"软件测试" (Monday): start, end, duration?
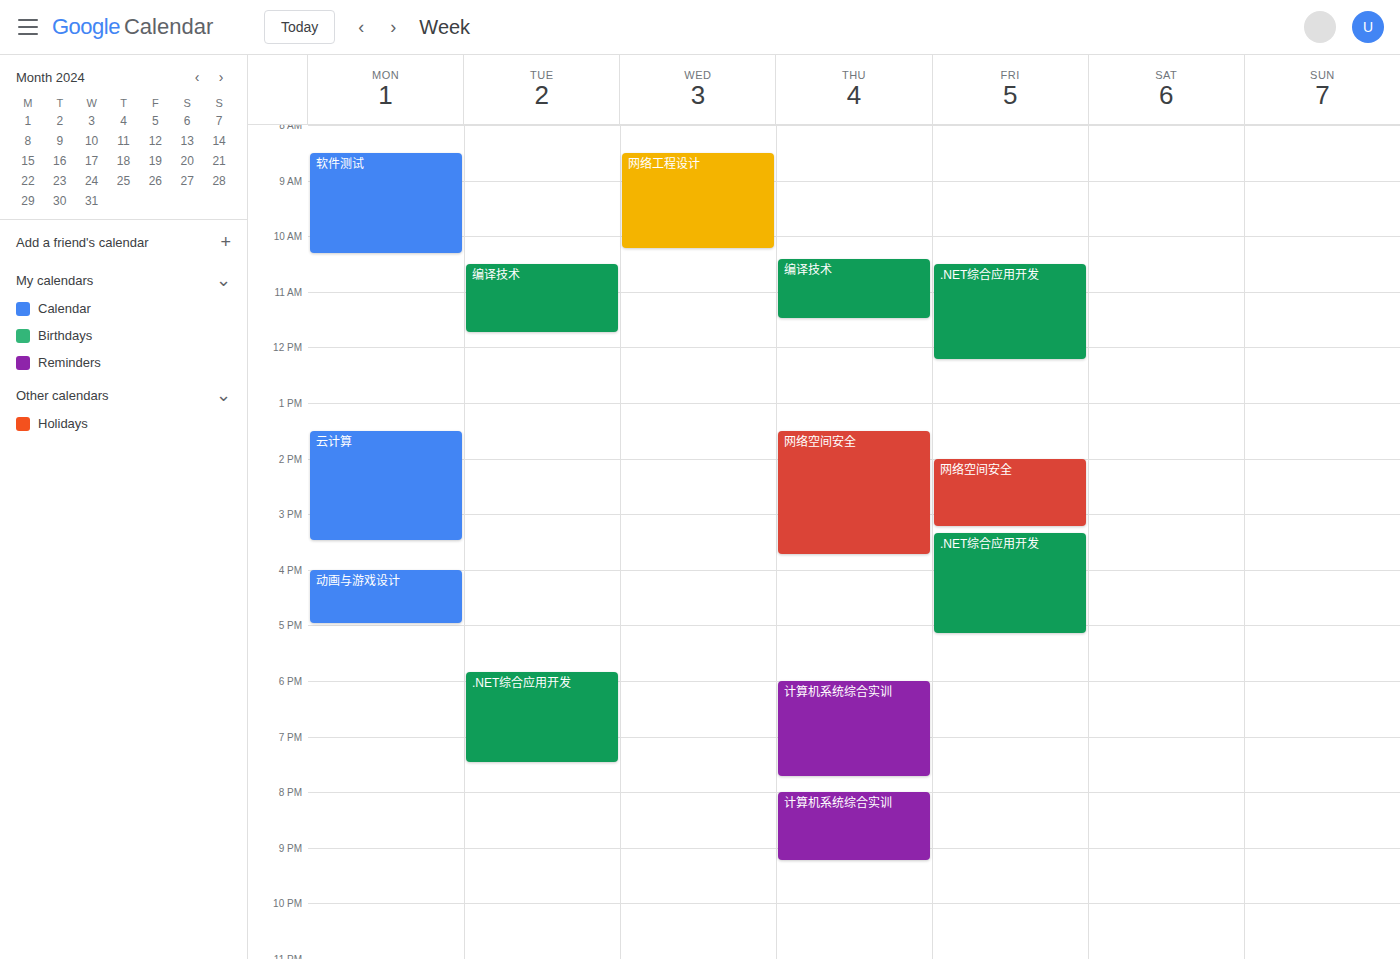
8:30 AM to 10:20 AM, 1 hour 50 minutes